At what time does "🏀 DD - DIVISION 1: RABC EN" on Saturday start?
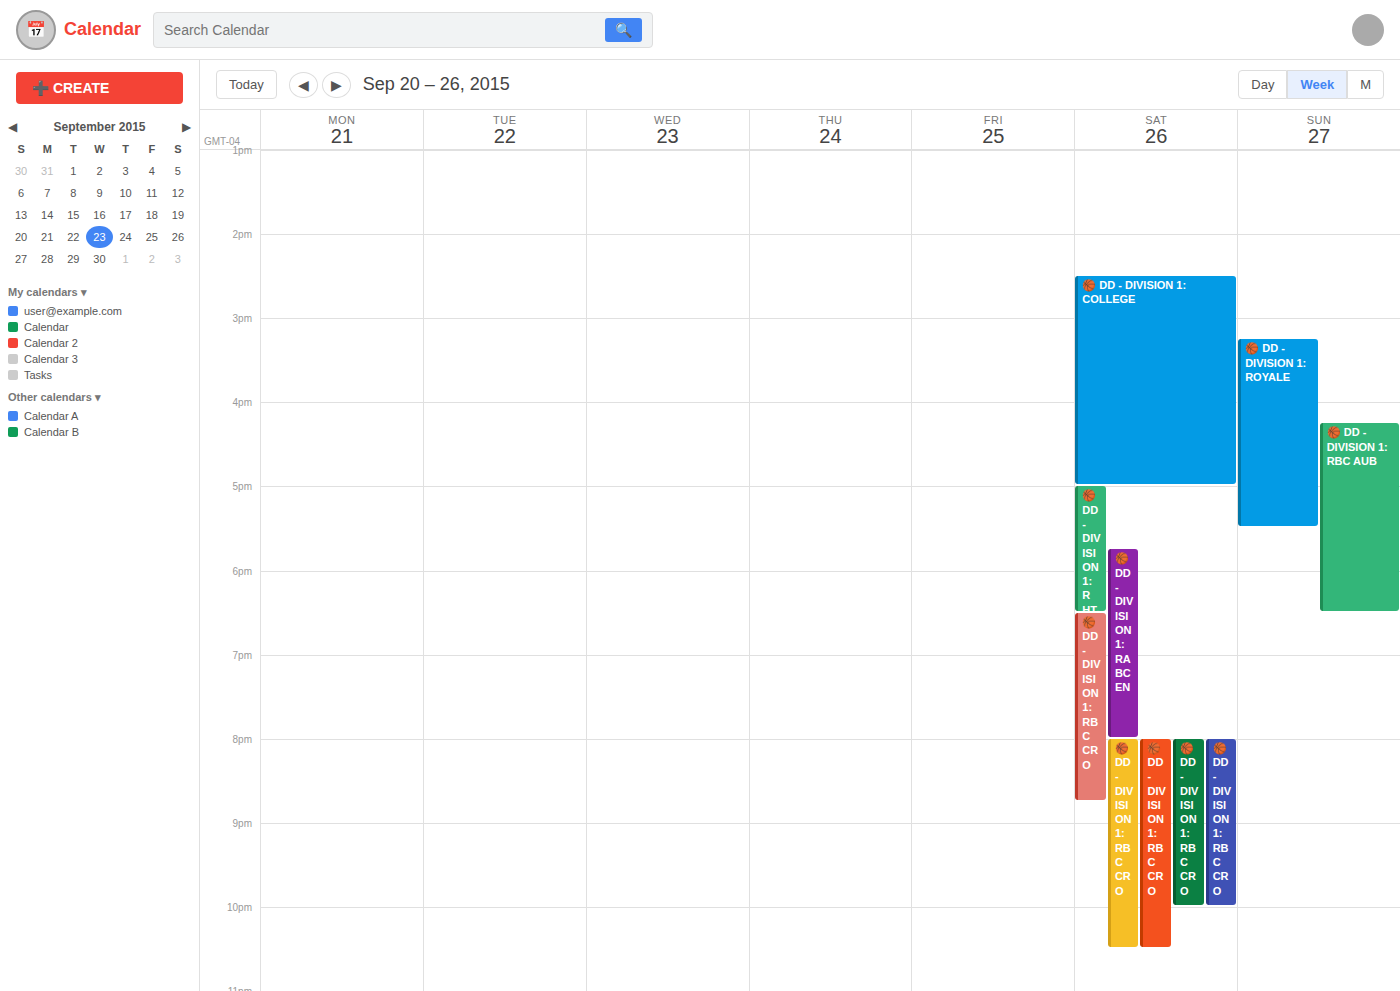
5:45 PM